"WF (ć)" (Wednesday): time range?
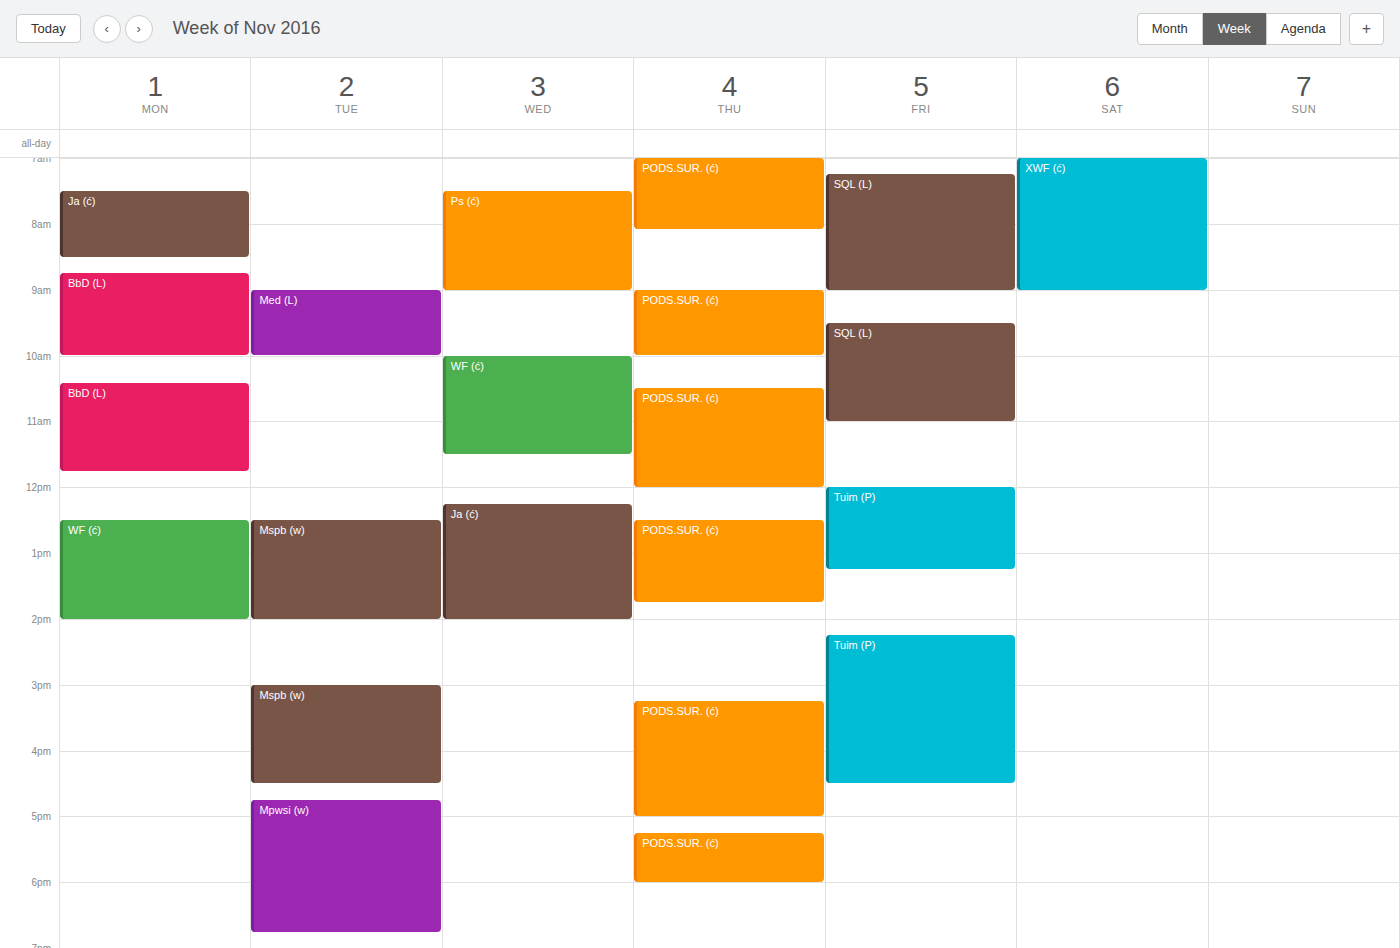
10:00 AM to 11:30 AM